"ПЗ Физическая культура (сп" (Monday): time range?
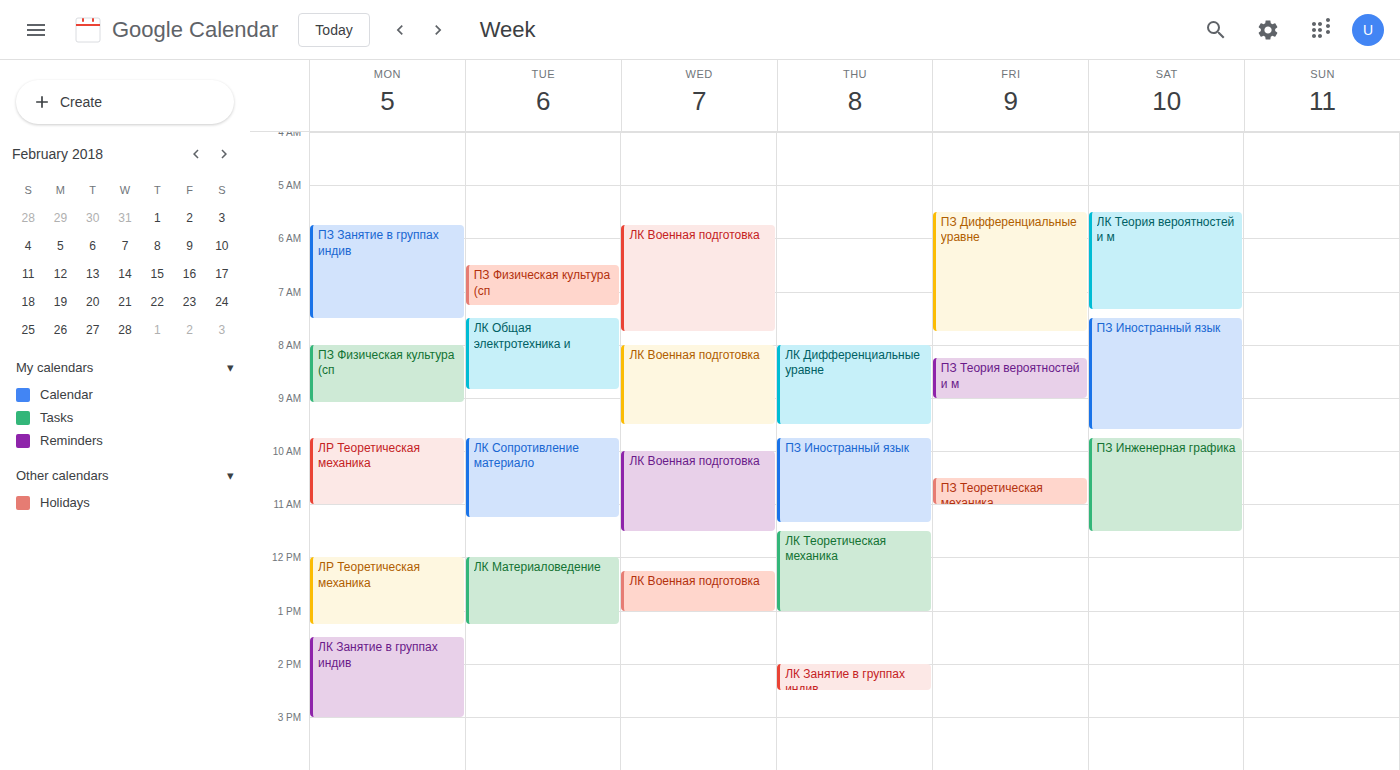
8:00 AM to 9:05 AM